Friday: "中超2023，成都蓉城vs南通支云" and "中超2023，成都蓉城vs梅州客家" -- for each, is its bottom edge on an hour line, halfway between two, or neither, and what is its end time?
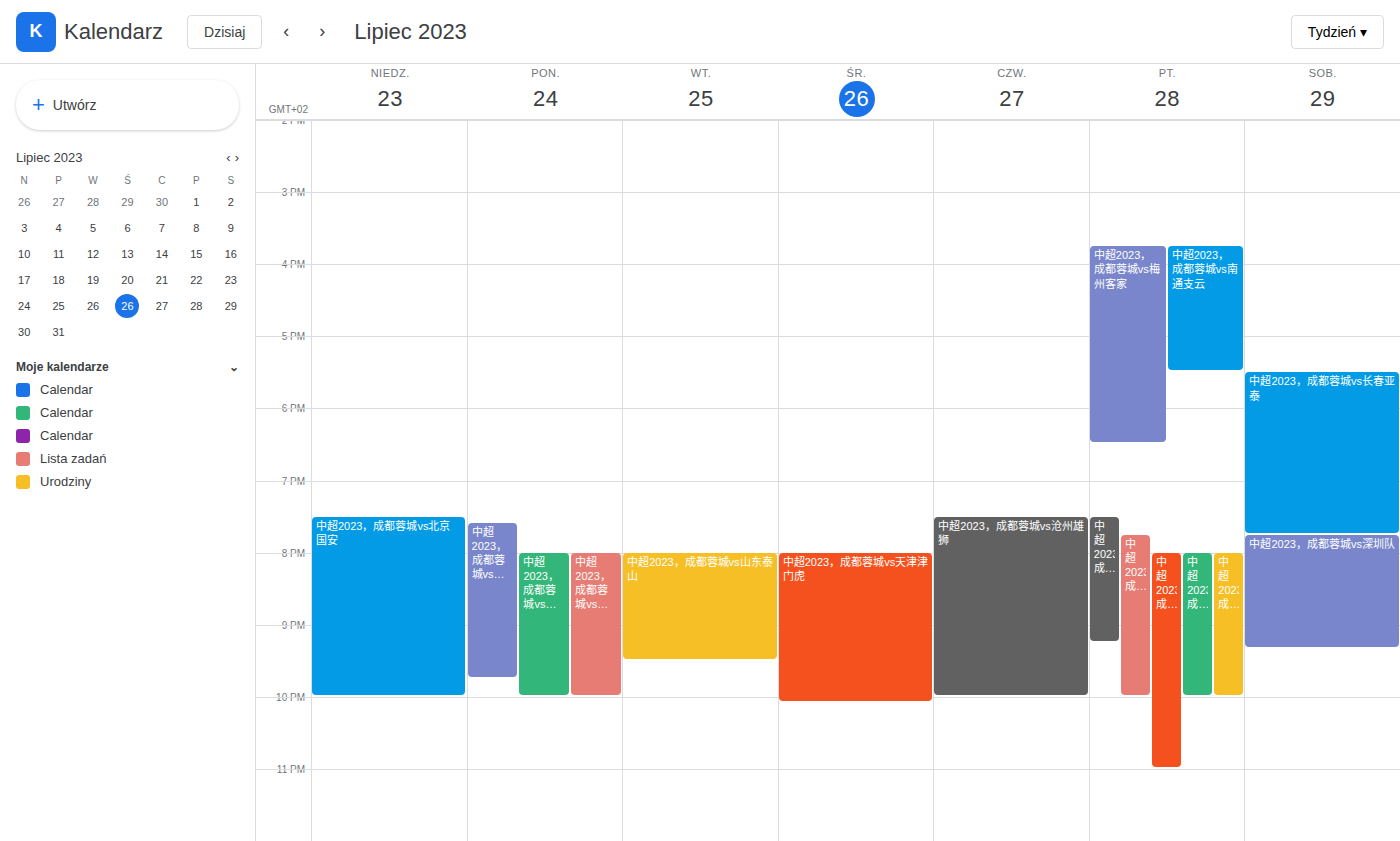
"中超2023，成都蓉城vs南通支云": 5:30 PM, halfway between the 5 PM and 6 PM lines. "中超2023，成都蓉城vs梅州客家": 6:30 PM, halfway between the 6 PM and 7 PM lines.